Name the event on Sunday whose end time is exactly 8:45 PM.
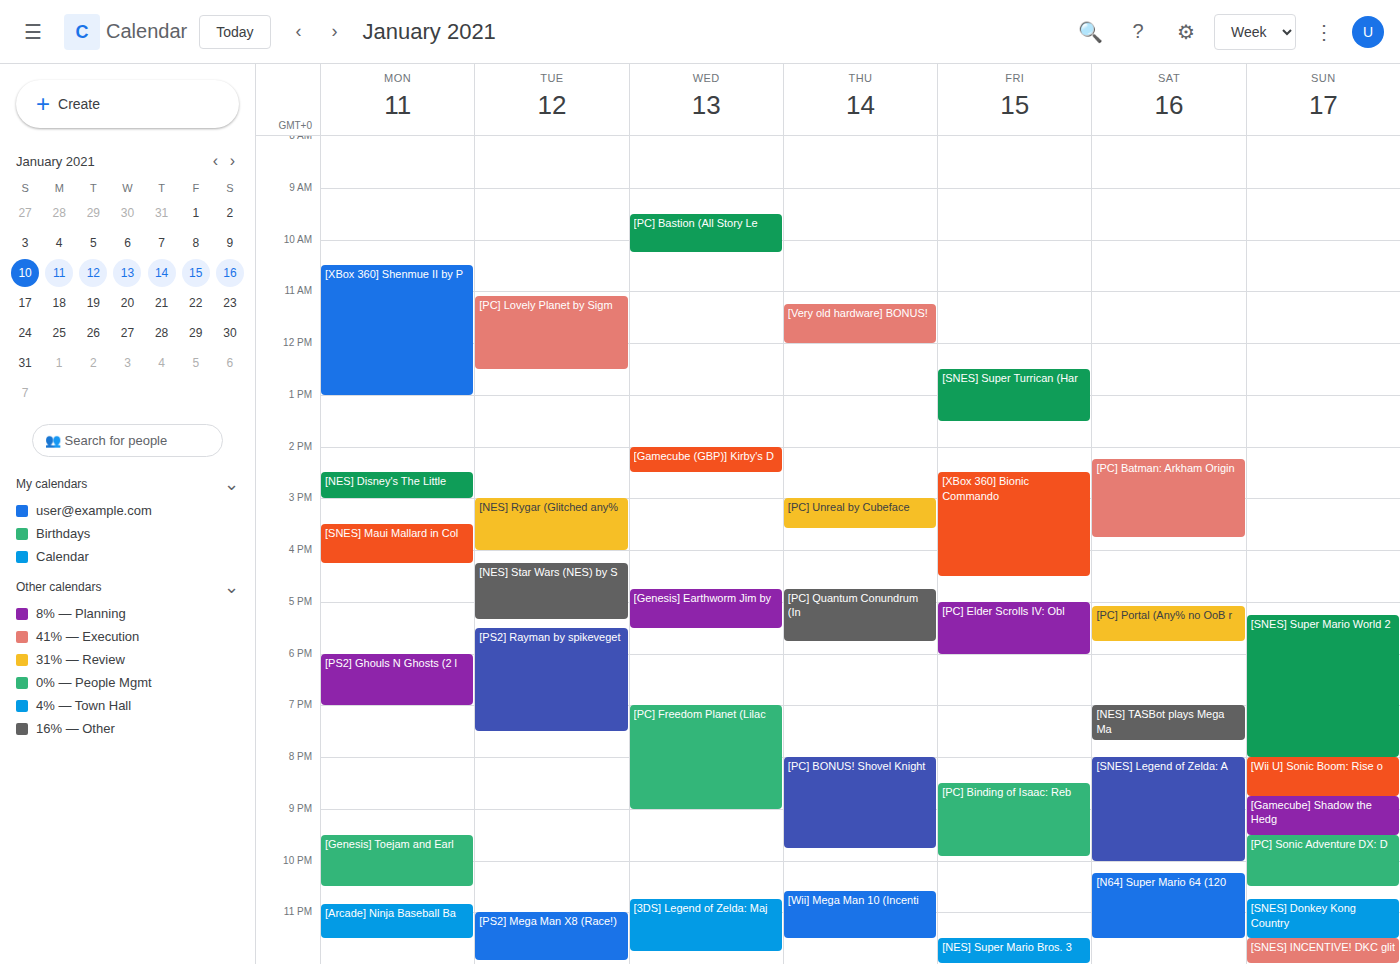
"[Wii U] Sonic Boom: Rise o"